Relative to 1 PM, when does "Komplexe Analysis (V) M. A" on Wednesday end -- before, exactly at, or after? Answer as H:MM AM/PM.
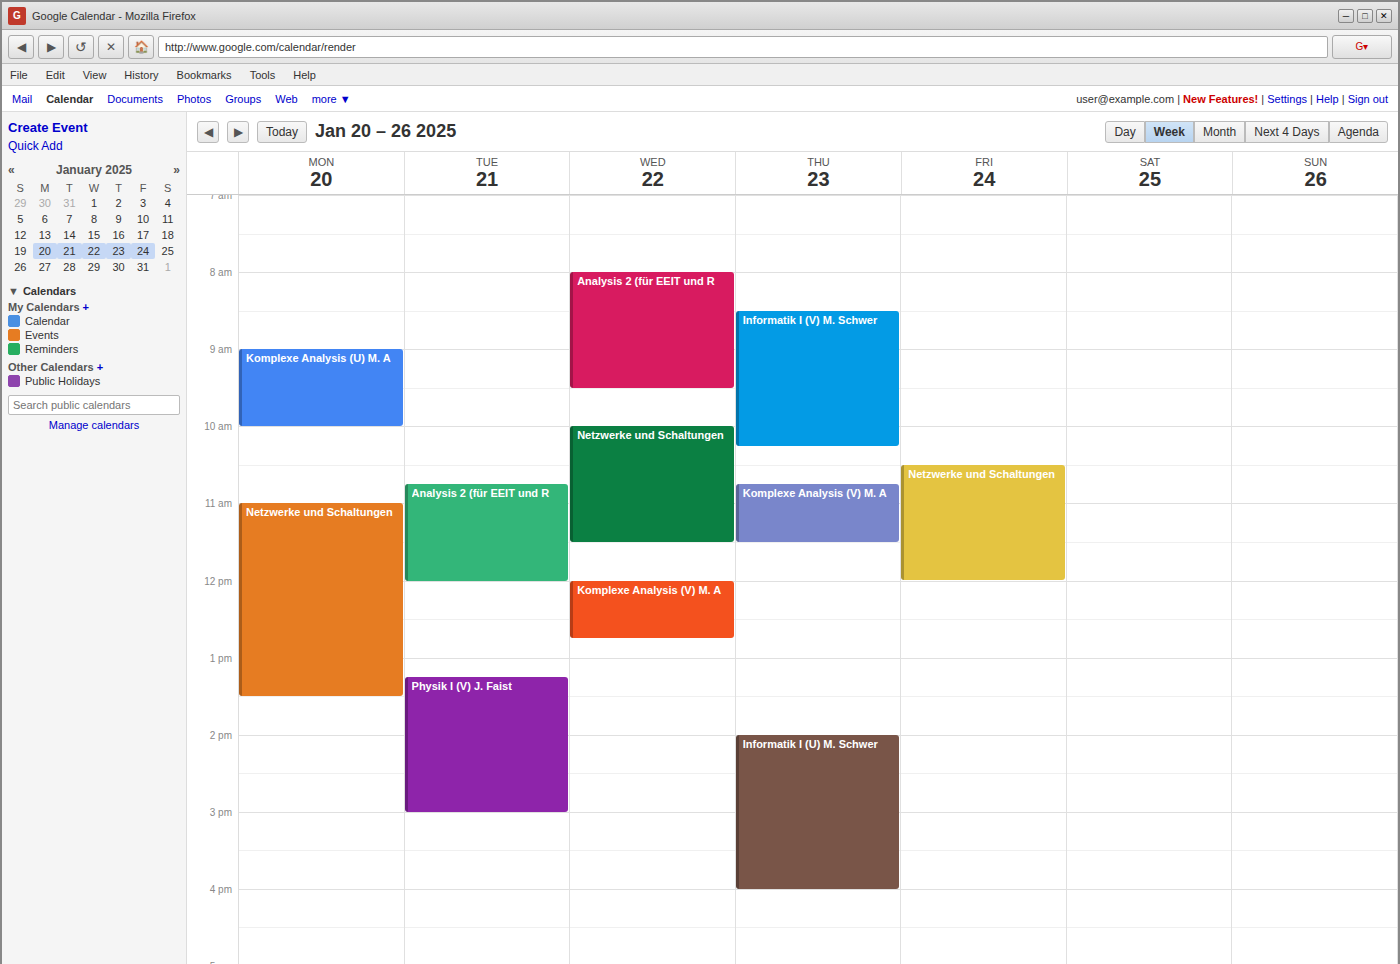
12:45 PM -- before 1 PM, 15 minutes above the 1 PM line.